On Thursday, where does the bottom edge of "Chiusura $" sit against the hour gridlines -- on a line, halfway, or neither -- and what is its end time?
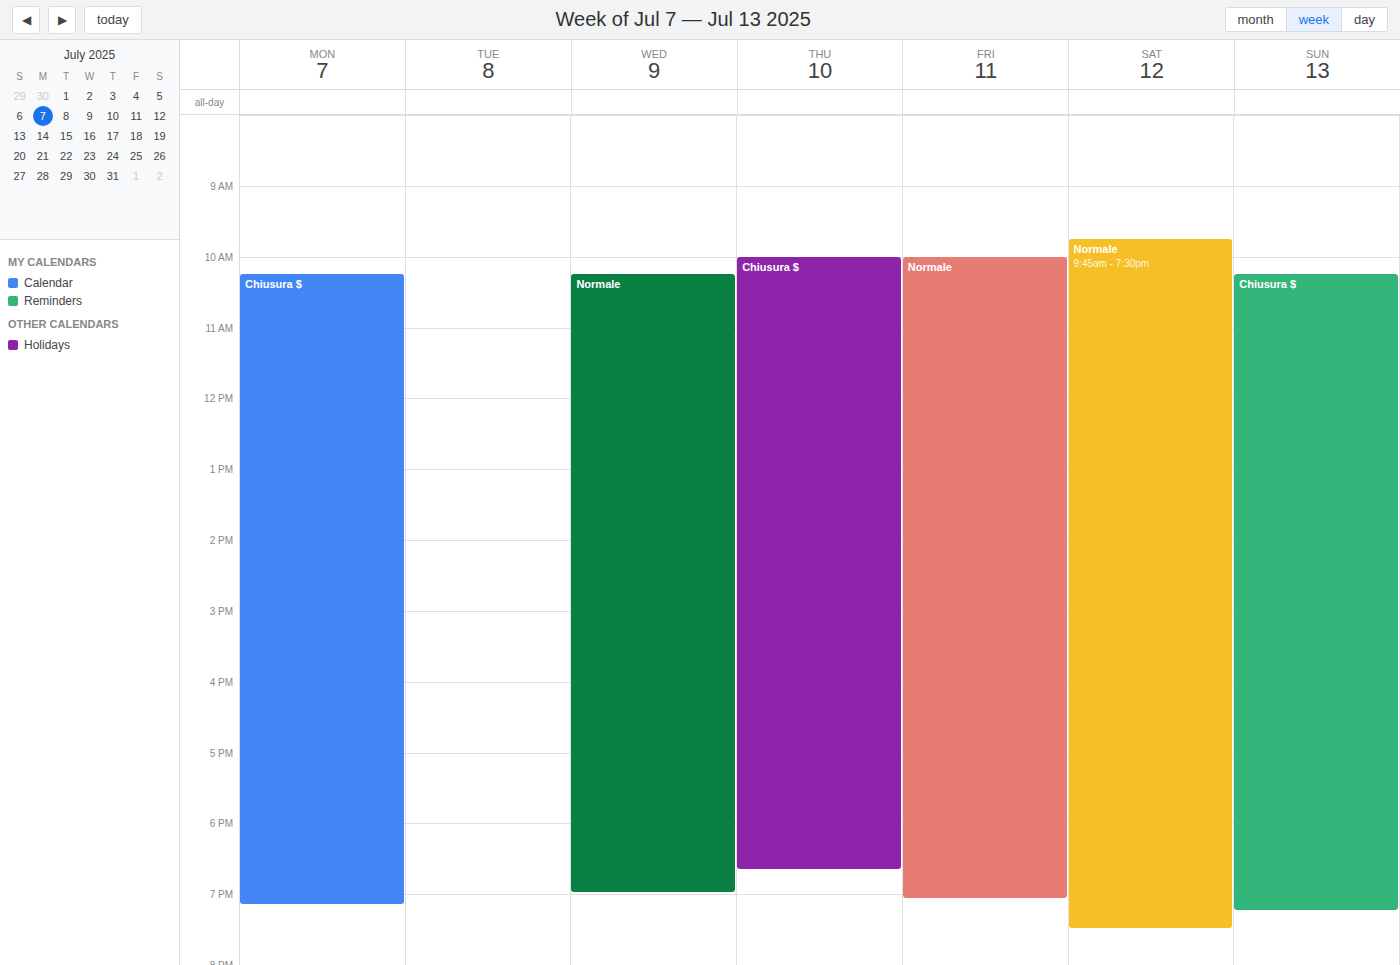
6:40 PM -- neither: 40 minutes below the 6 PM line and 20 minutes above the 7 PM line.